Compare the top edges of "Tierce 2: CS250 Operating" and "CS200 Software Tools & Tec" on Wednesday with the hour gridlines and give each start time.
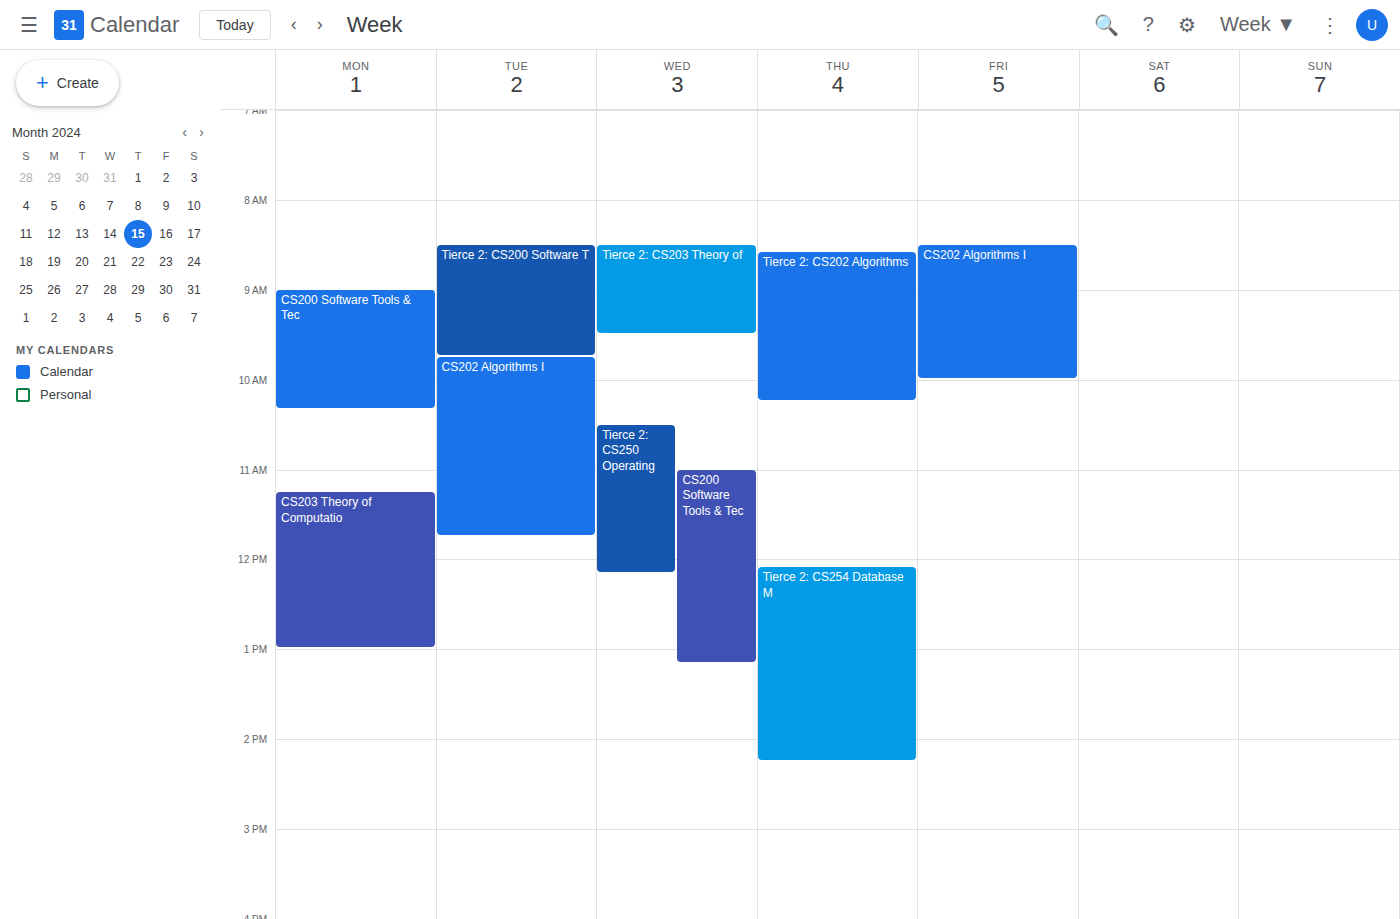
"Tierce 2: CS250 Operating": 10:30 AM, halfway between the 10 AM and 11 AM lines. "CS200 Software Tools & Tec": 11:00 AM, exactly on the 11 AM line.